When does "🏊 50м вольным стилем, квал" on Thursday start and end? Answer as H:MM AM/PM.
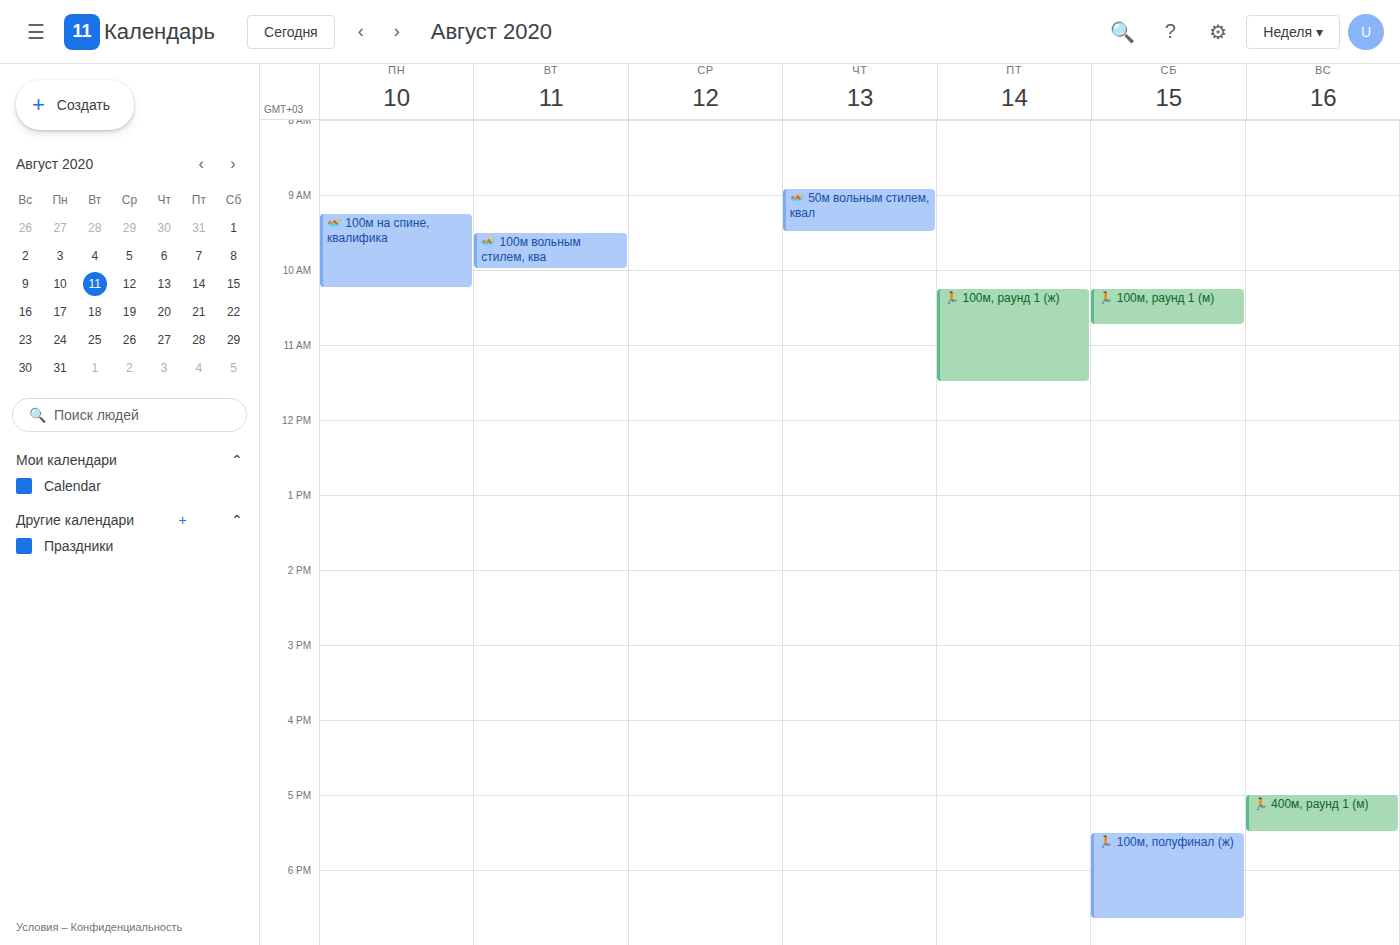
8:55 AM to 9:30 AM